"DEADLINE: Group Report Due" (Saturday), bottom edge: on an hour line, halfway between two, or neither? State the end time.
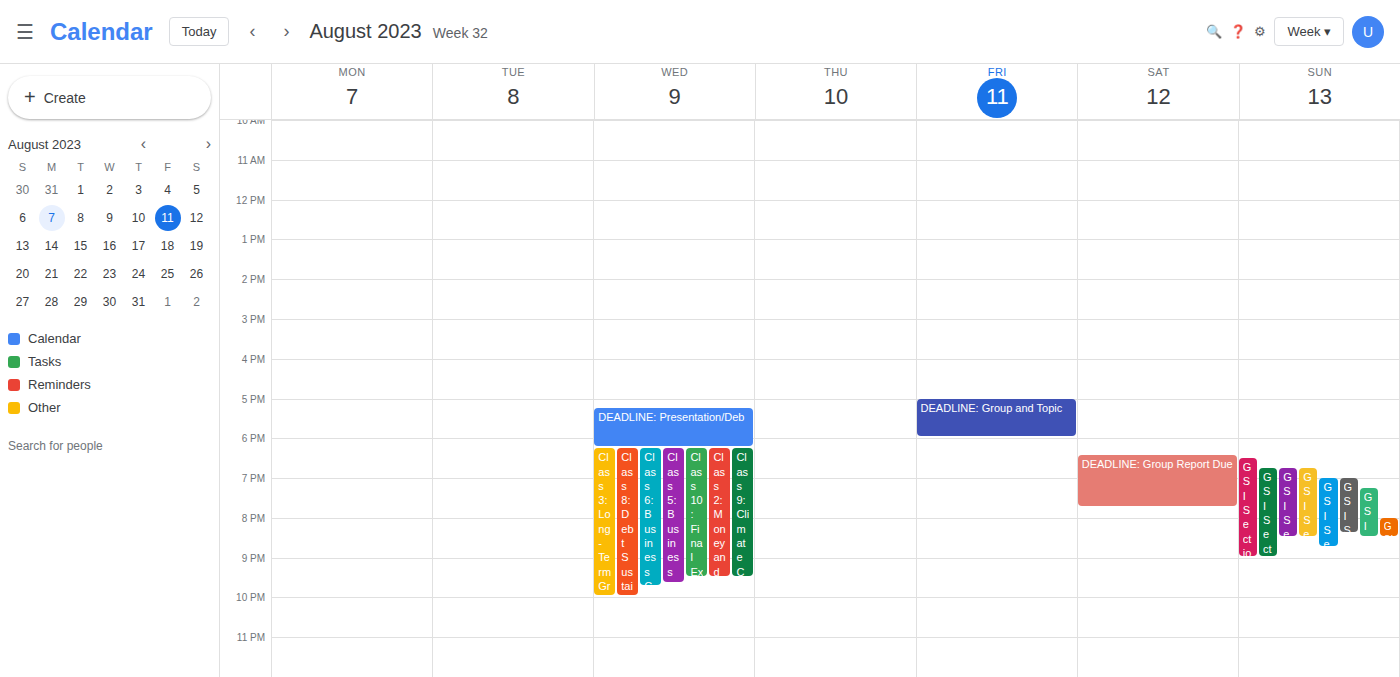
7:45 PM -- neither: three quarters of the way from the 7 PM line to the 8 PM line.